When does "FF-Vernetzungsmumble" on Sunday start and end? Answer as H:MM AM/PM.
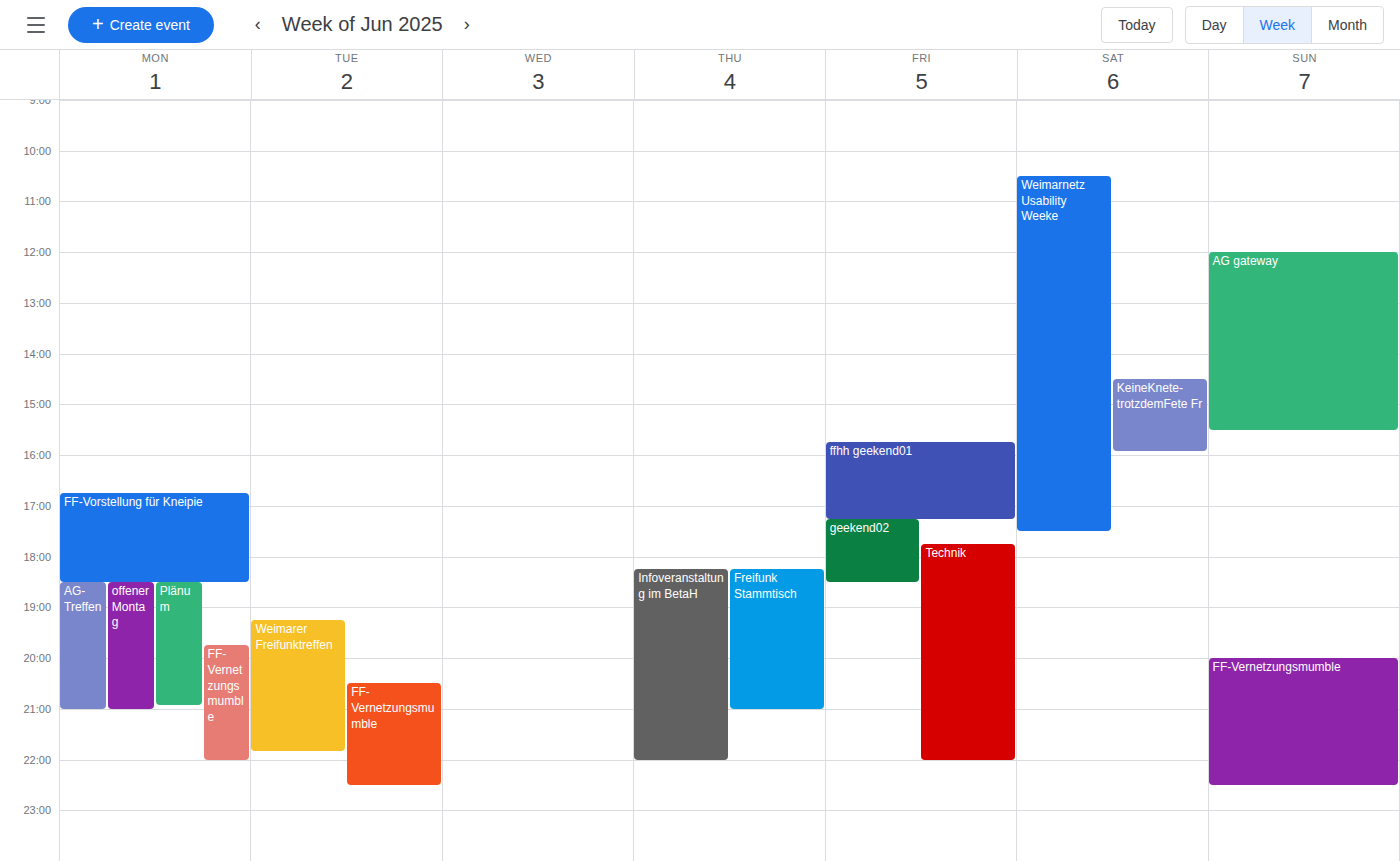
8:00 PM to 10:30 PM